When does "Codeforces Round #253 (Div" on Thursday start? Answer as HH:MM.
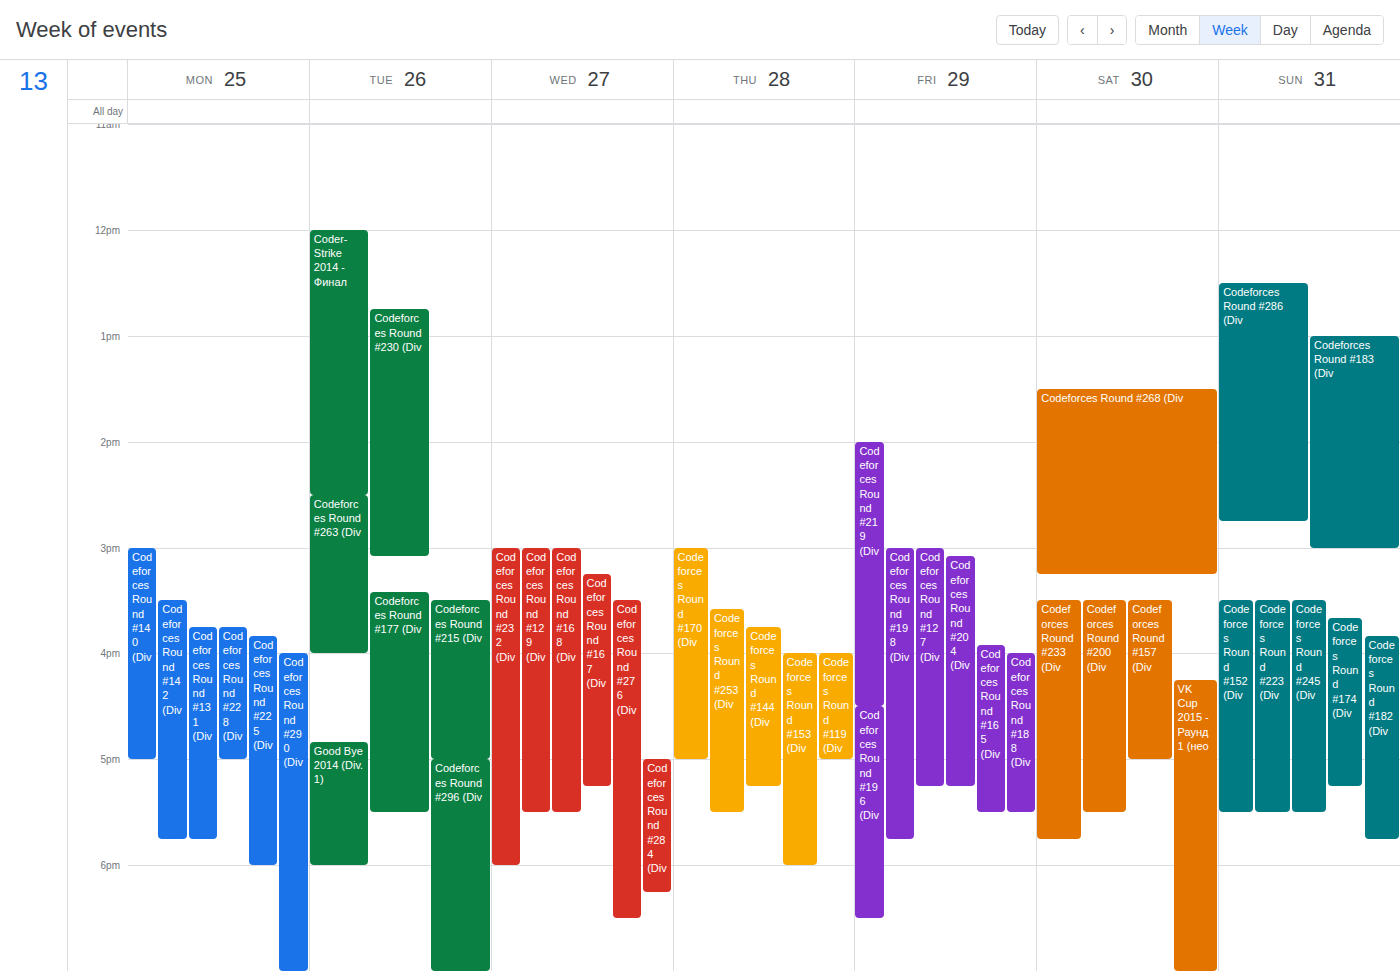
15:35